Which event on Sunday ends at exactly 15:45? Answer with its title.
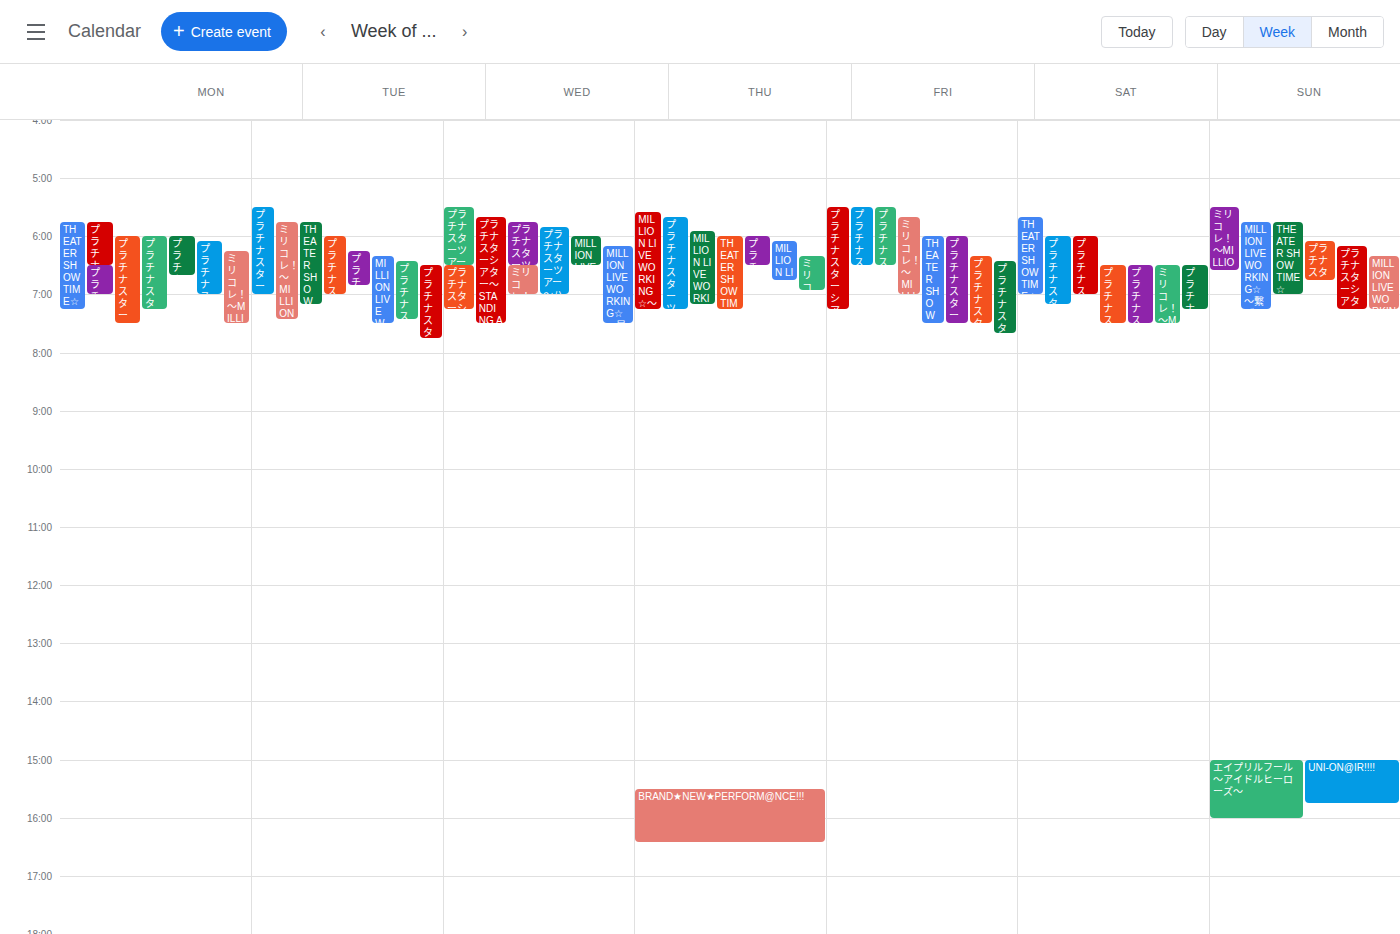
"UNI-ON@IR!!!!"